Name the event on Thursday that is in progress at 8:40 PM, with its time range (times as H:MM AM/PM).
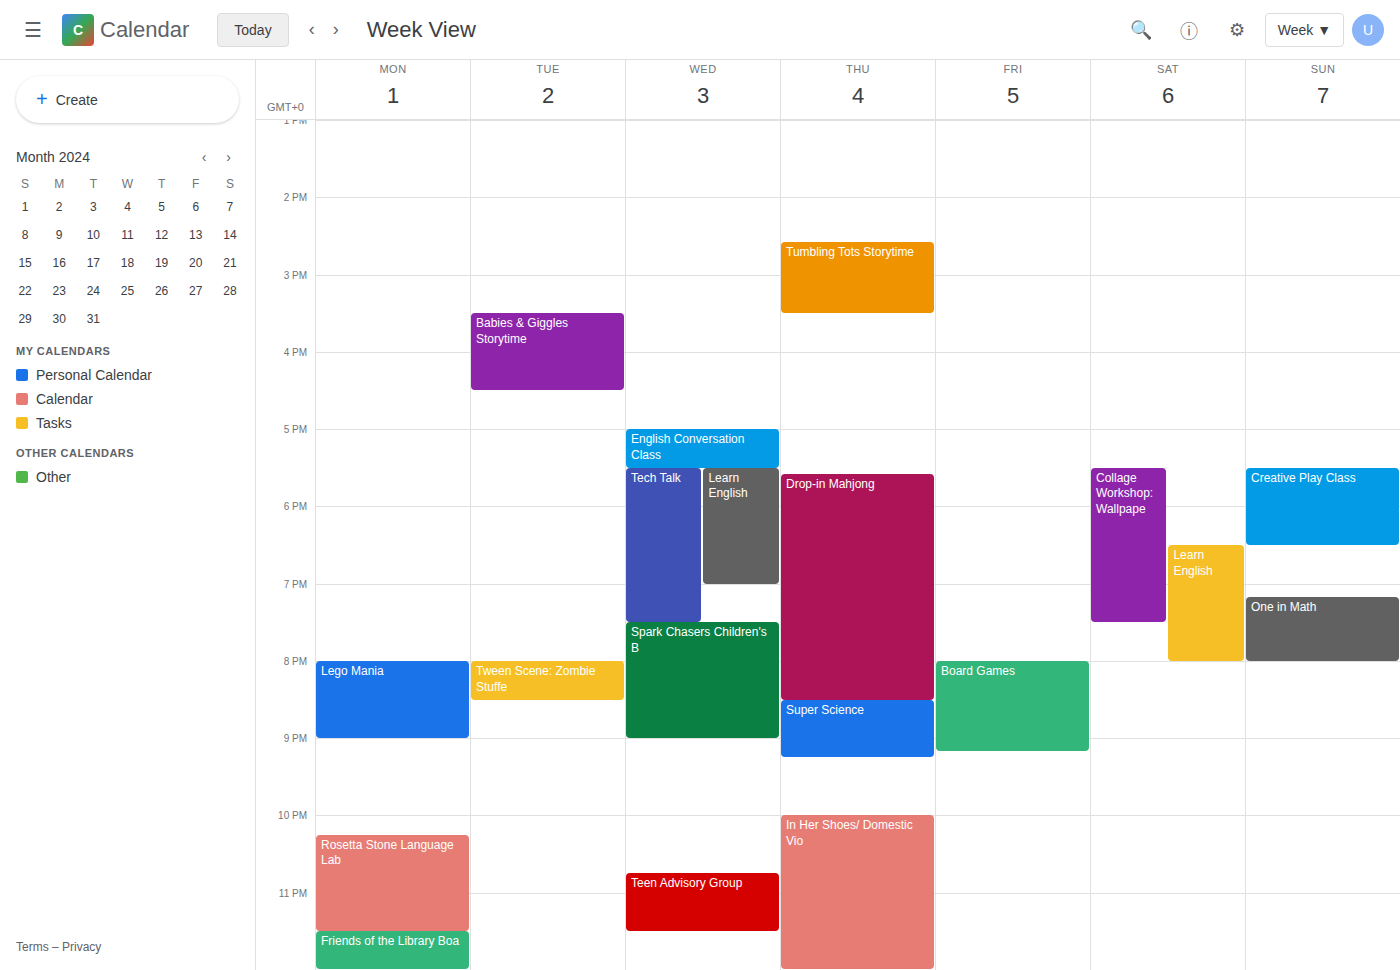
"Super Science", 8:30 PM to 9:15 PM